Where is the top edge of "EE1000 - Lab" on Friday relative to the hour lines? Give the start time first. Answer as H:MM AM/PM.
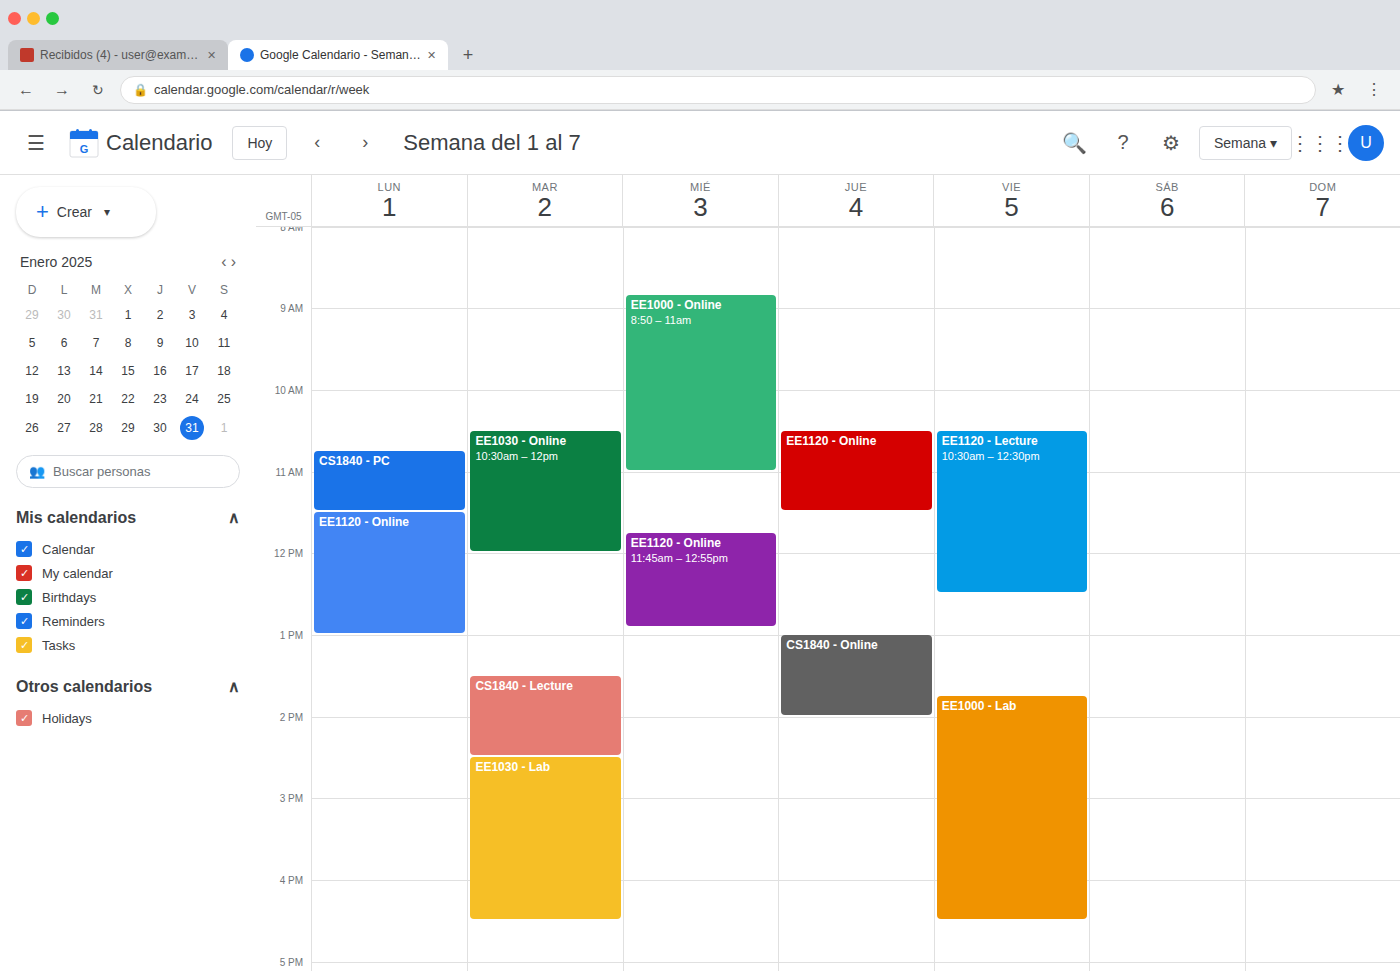
1:45 PM -- neither: three quarters of the way from the 1 PM line to the 2 PM line.